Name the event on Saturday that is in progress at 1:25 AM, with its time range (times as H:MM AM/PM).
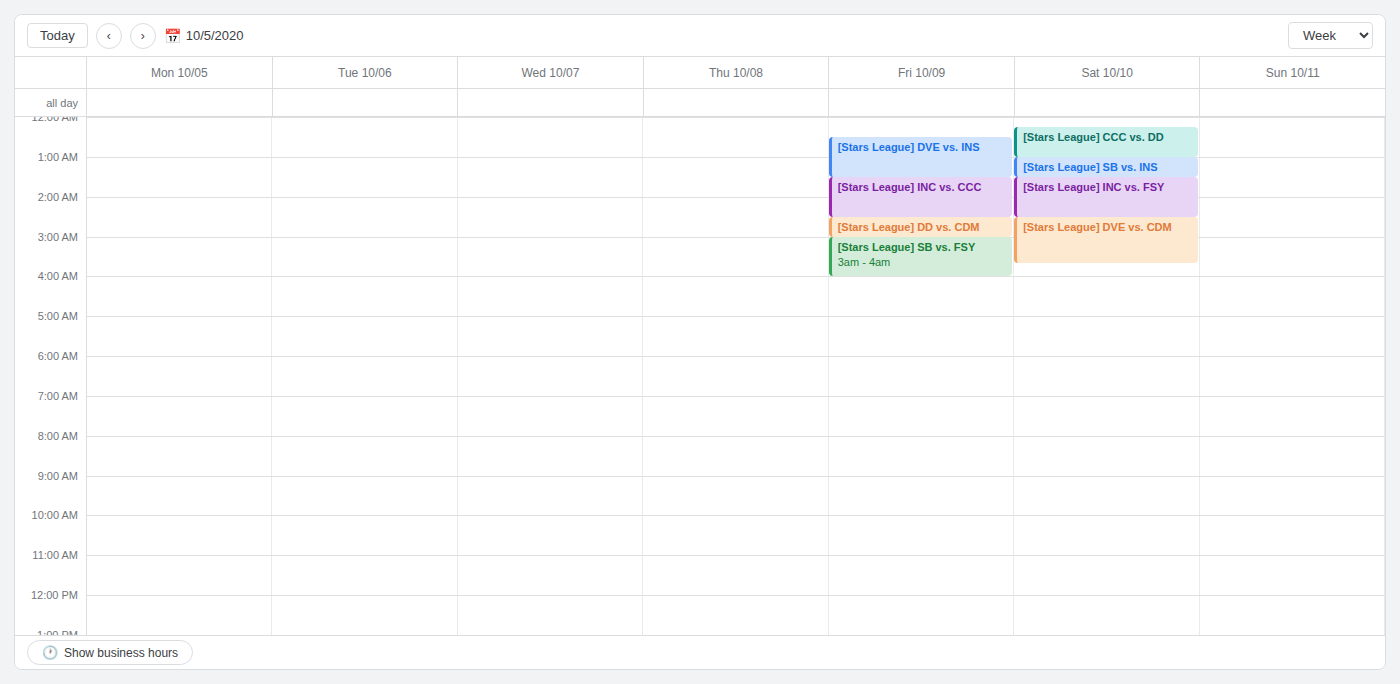
"[Stars League] SB vs. INS", 1:00 AM to 1:30 AM